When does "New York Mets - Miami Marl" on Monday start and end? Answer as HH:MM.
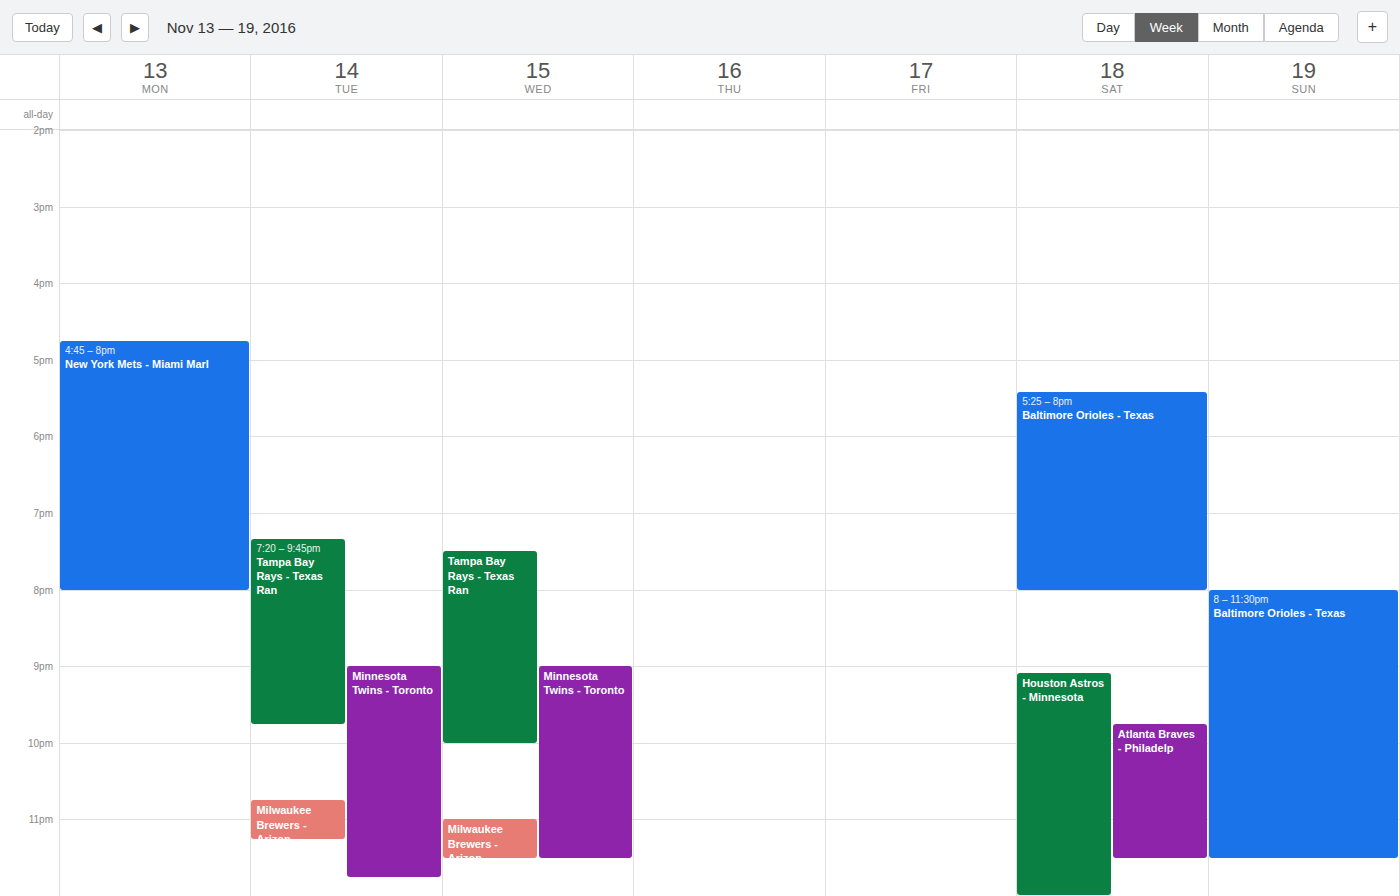
16:45 to 20:00